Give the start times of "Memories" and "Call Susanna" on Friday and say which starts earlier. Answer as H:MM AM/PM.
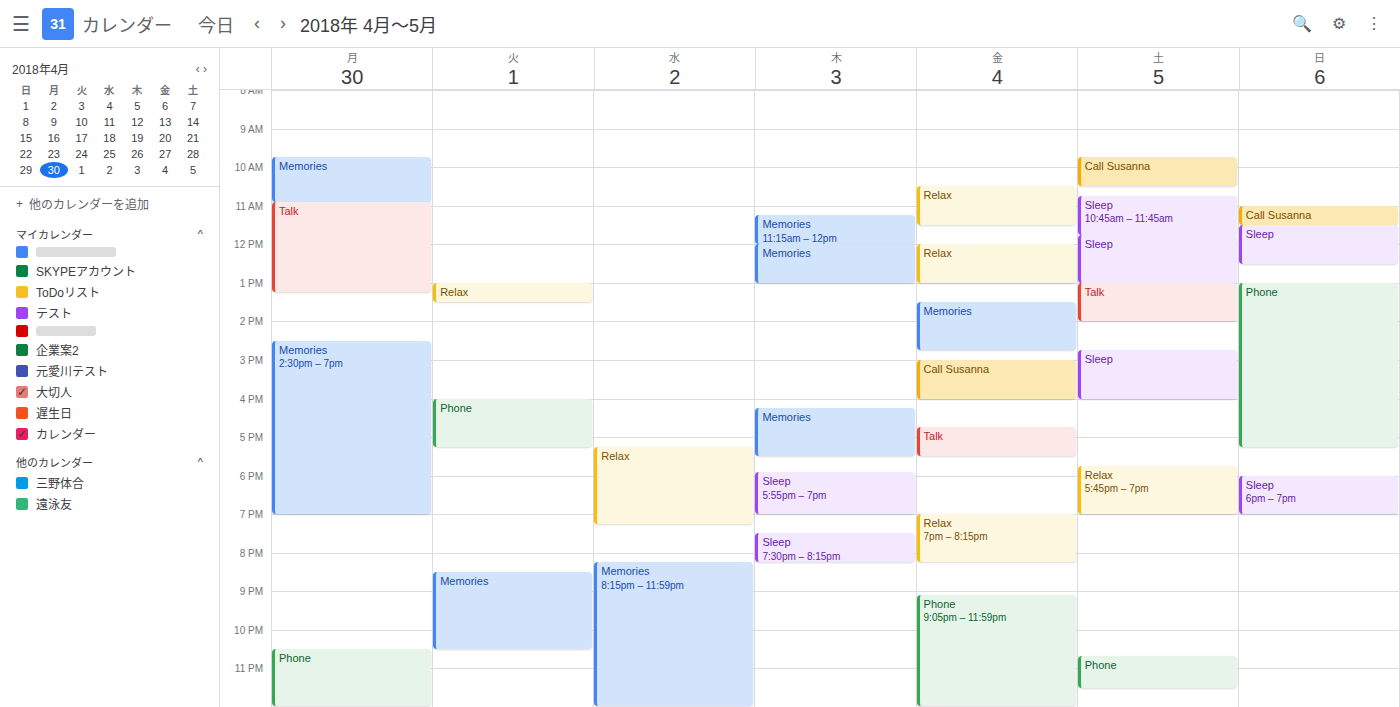
"Memories" 1:30 PM; "Call Susanna" 3:00 PM.